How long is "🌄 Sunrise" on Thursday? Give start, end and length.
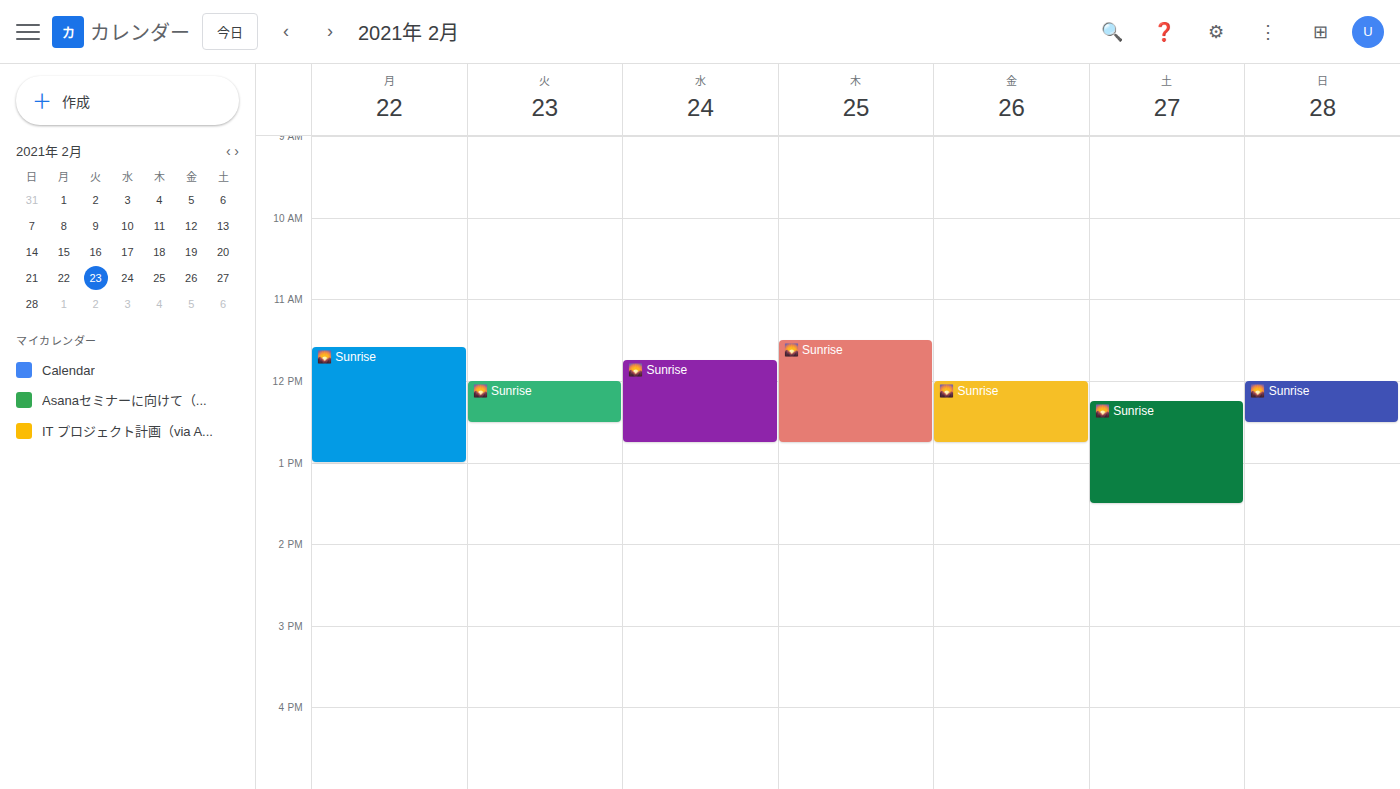
11:30 AM to 12:45 PM, 1 hour 15 minutes